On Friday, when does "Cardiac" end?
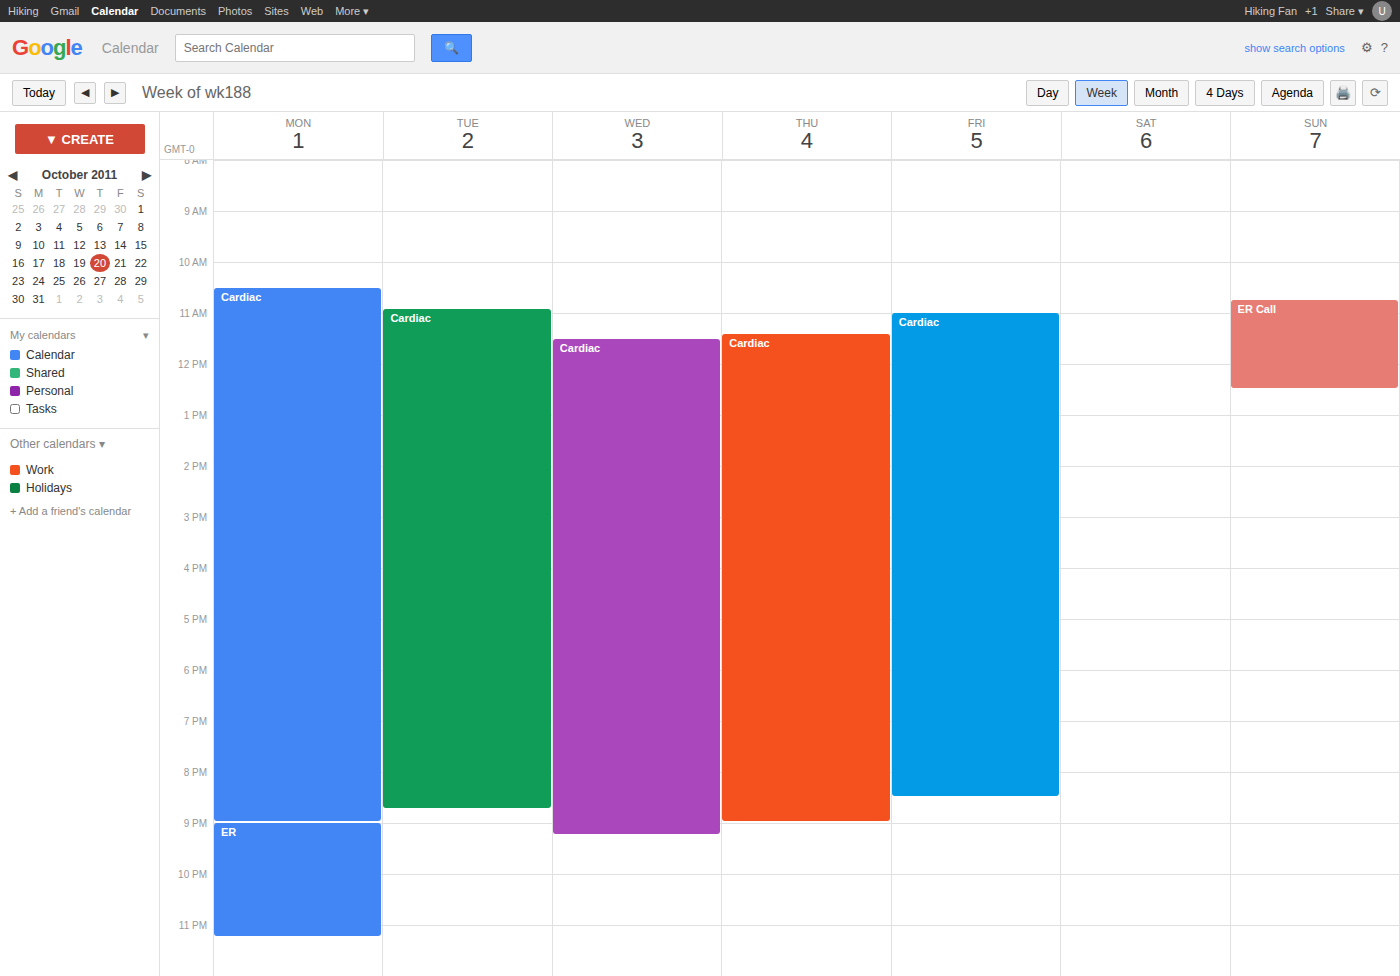
8:30 PM